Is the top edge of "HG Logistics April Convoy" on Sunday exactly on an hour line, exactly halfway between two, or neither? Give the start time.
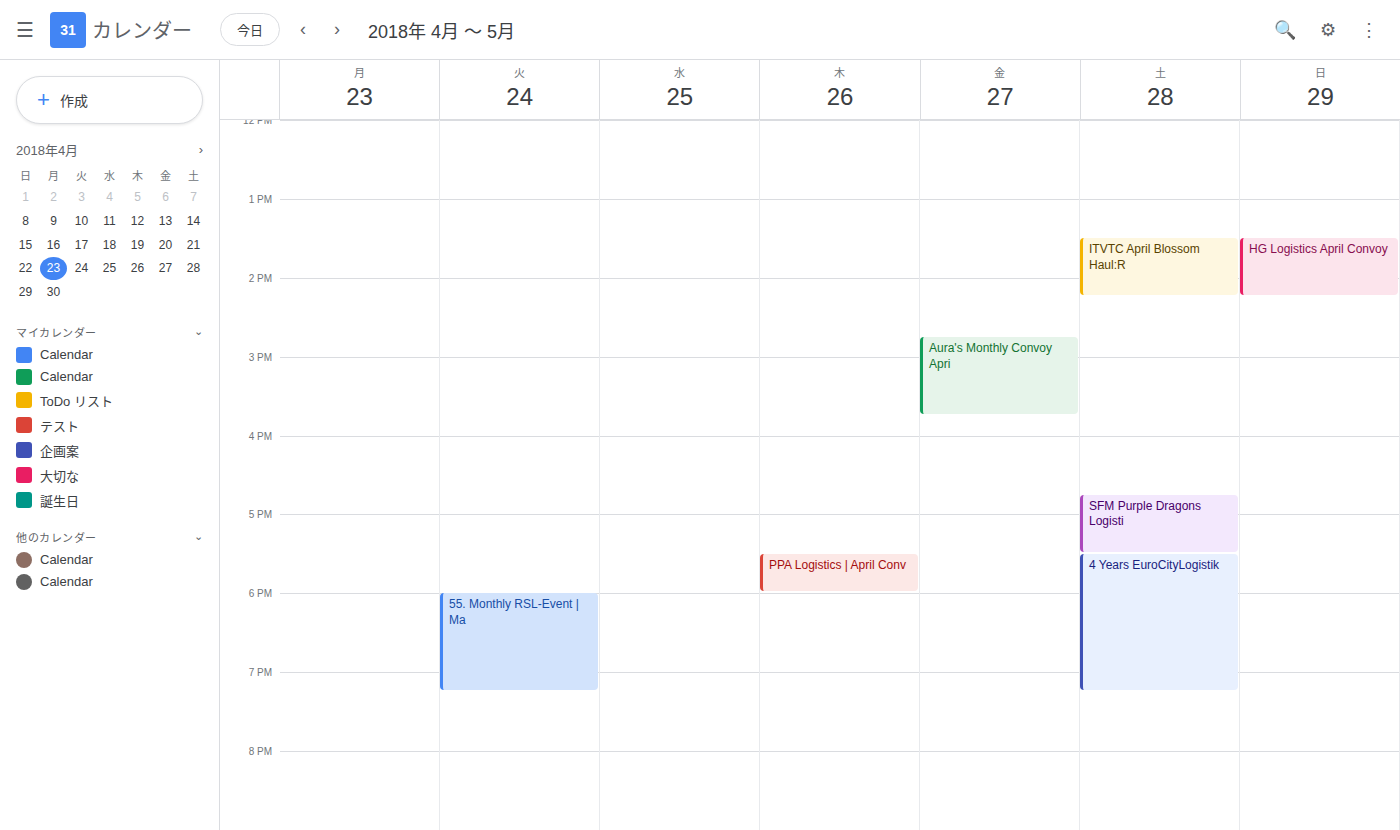
1:30 PM -- halfway between the 1 PM and 2 PM lines.